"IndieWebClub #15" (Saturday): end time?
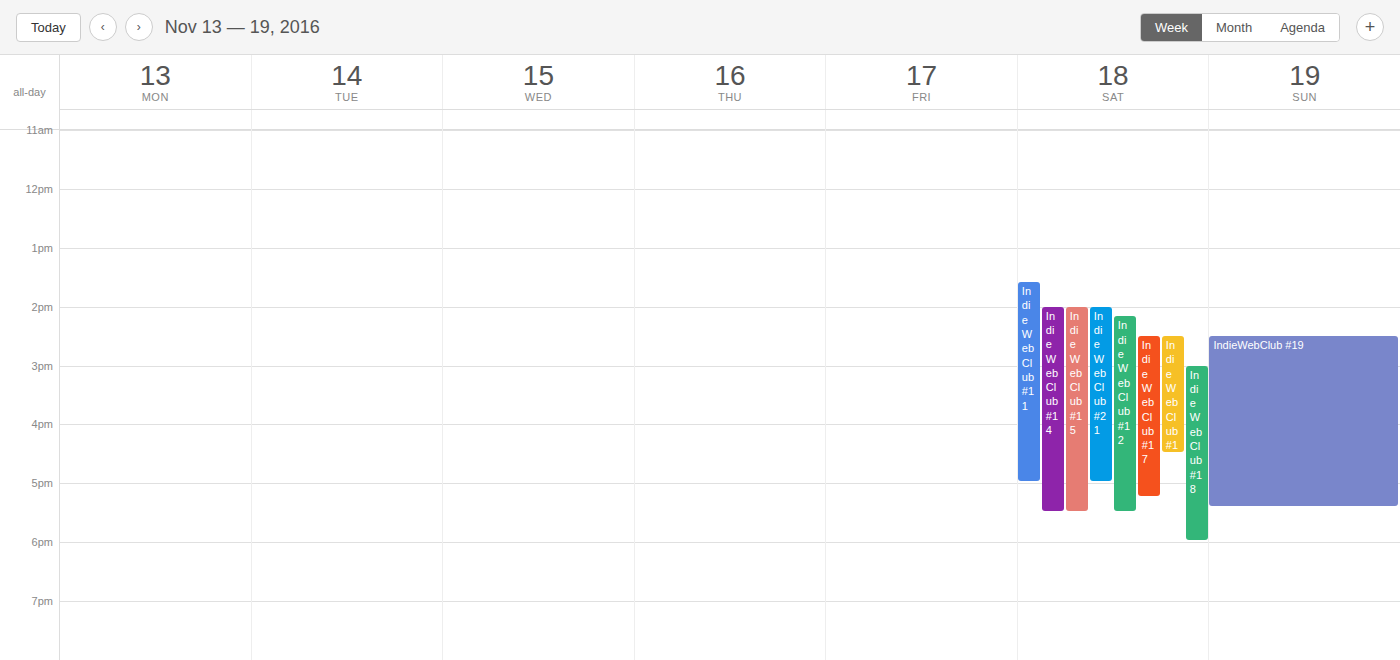
5:30 PM